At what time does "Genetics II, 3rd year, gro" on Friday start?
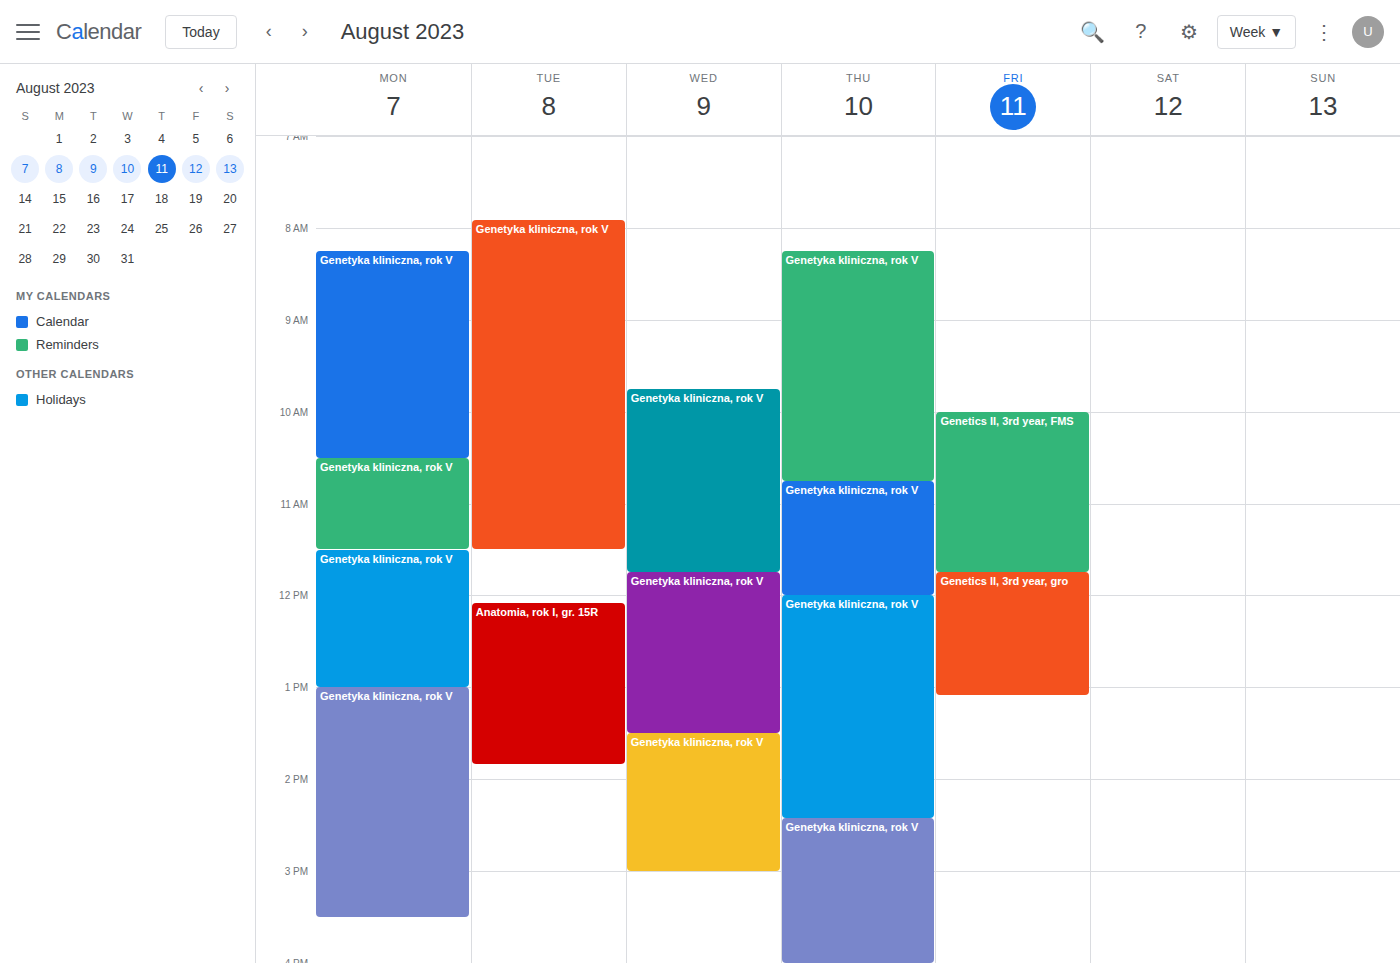
11:45 AM